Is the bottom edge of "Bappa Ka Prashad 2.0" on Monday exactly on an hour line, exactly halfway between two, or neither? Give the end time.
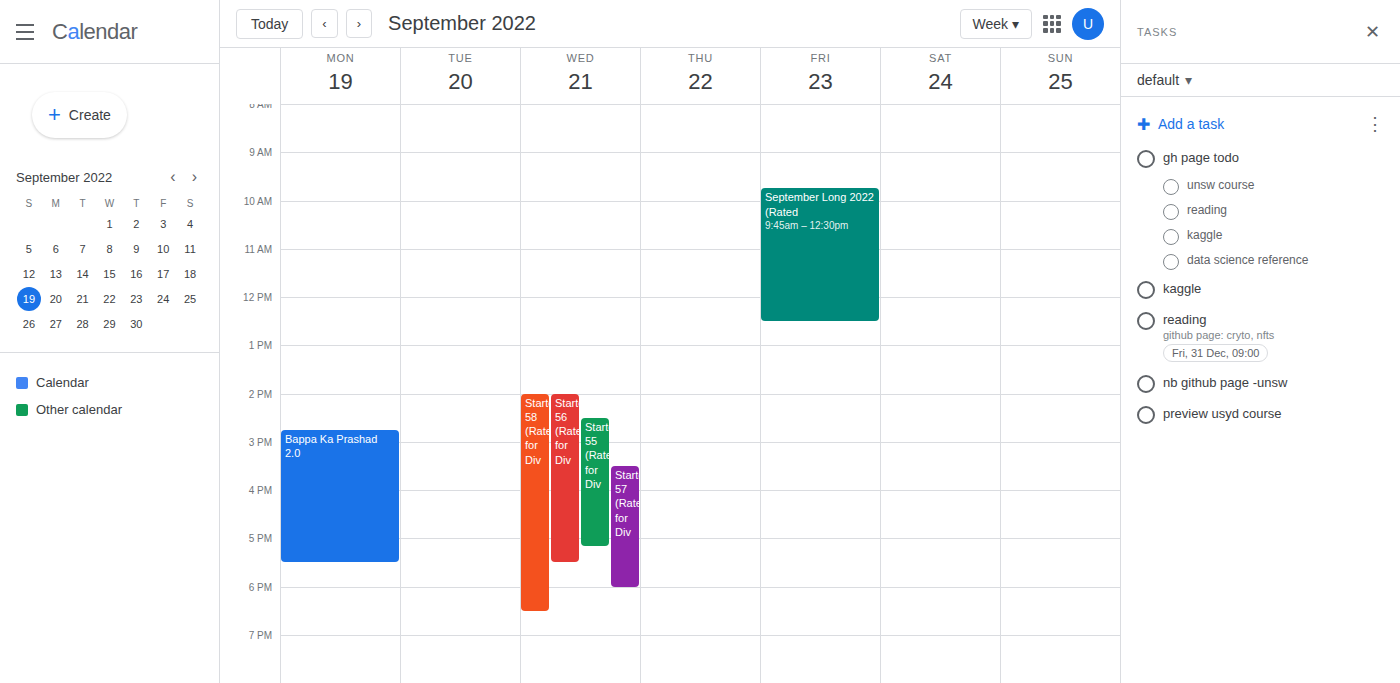
5:30 PM -- halfway between the 5 PM and 6 PM lines.